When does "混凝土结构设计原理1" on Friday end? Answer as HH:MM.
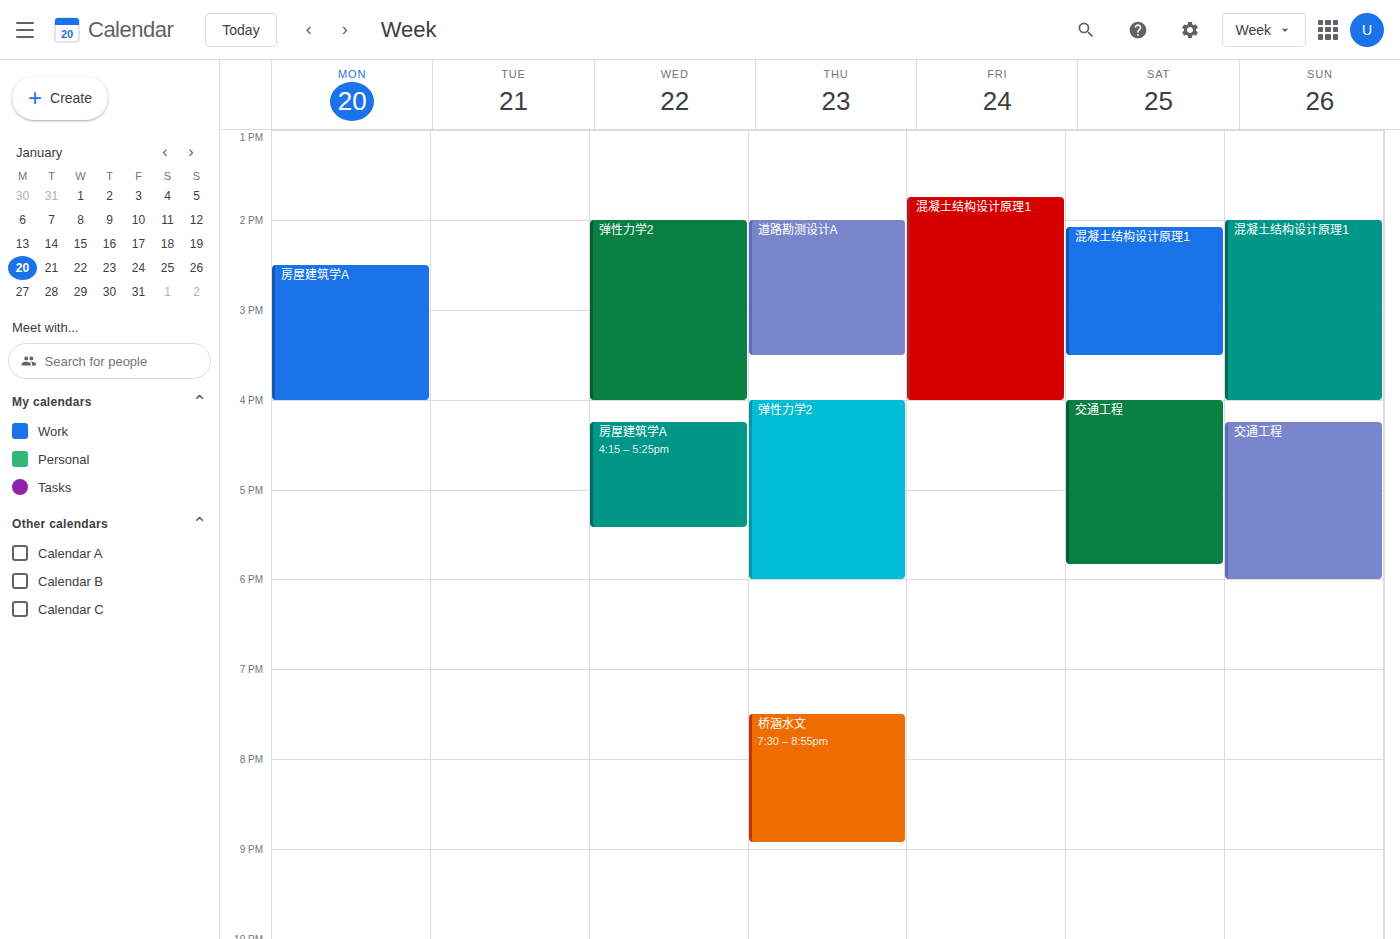
16:00